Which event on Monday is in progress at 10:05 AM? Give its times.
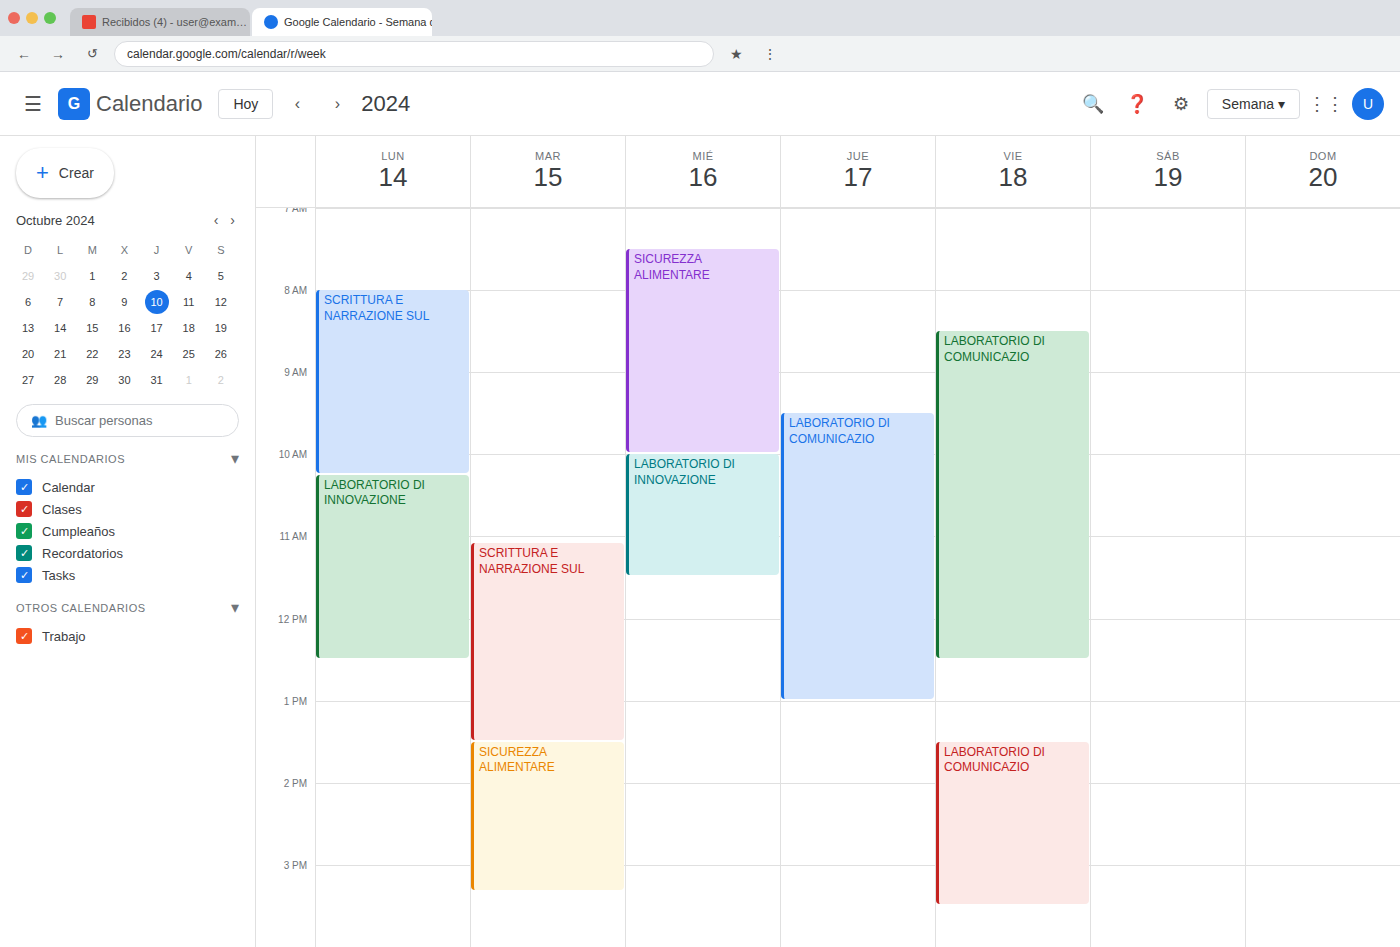
"SCRITTURA E NARRAZIONE SUL", 8:00 AM to 10:15 AM